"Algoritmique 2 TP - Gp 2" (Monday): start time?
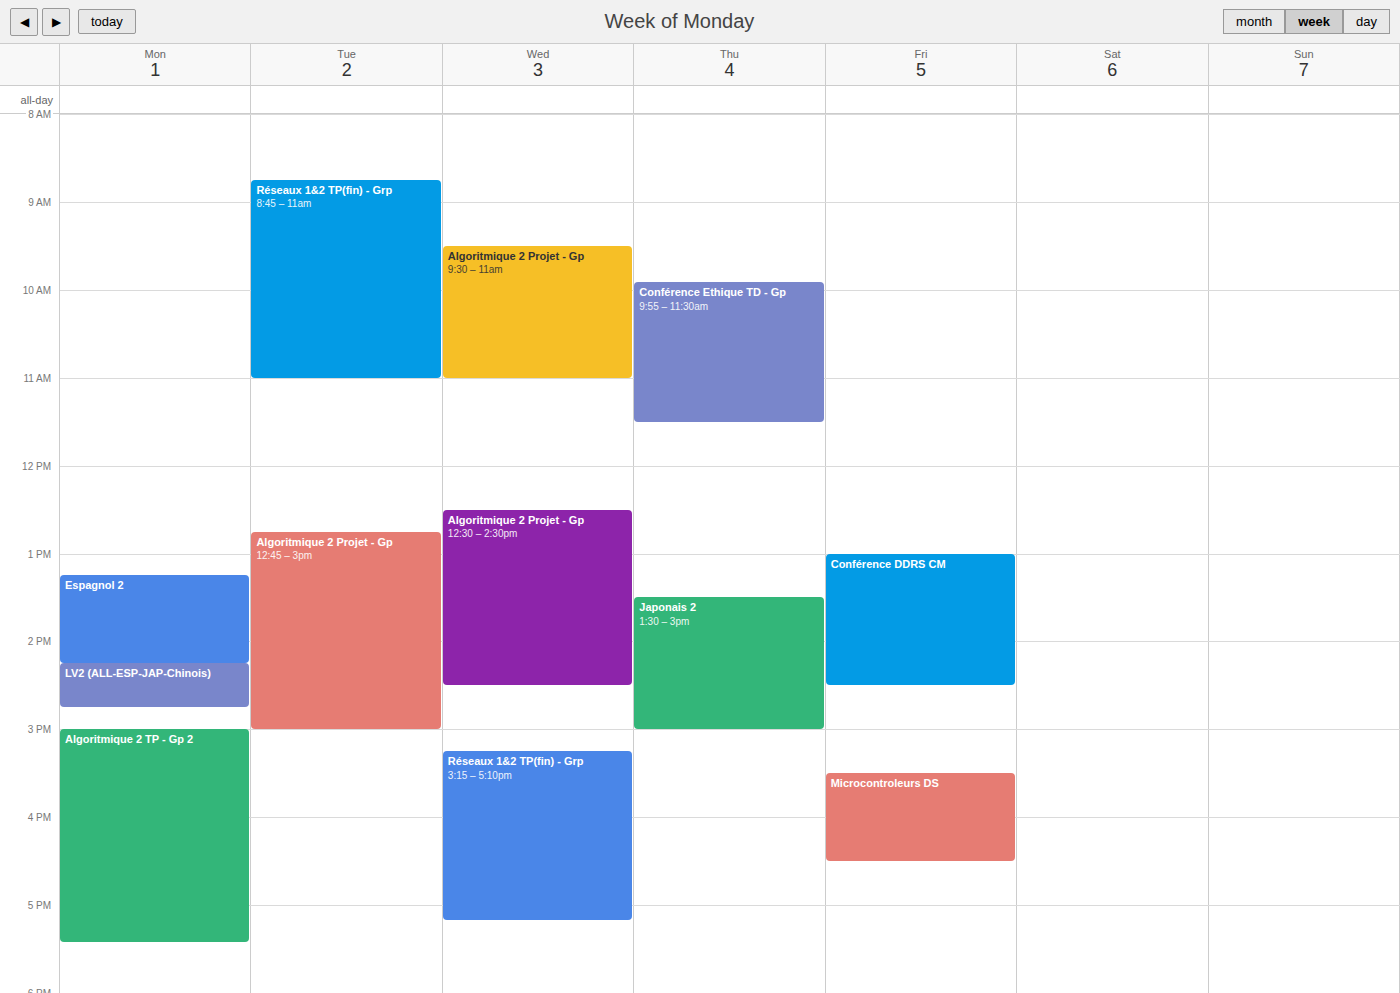
3:00 PM